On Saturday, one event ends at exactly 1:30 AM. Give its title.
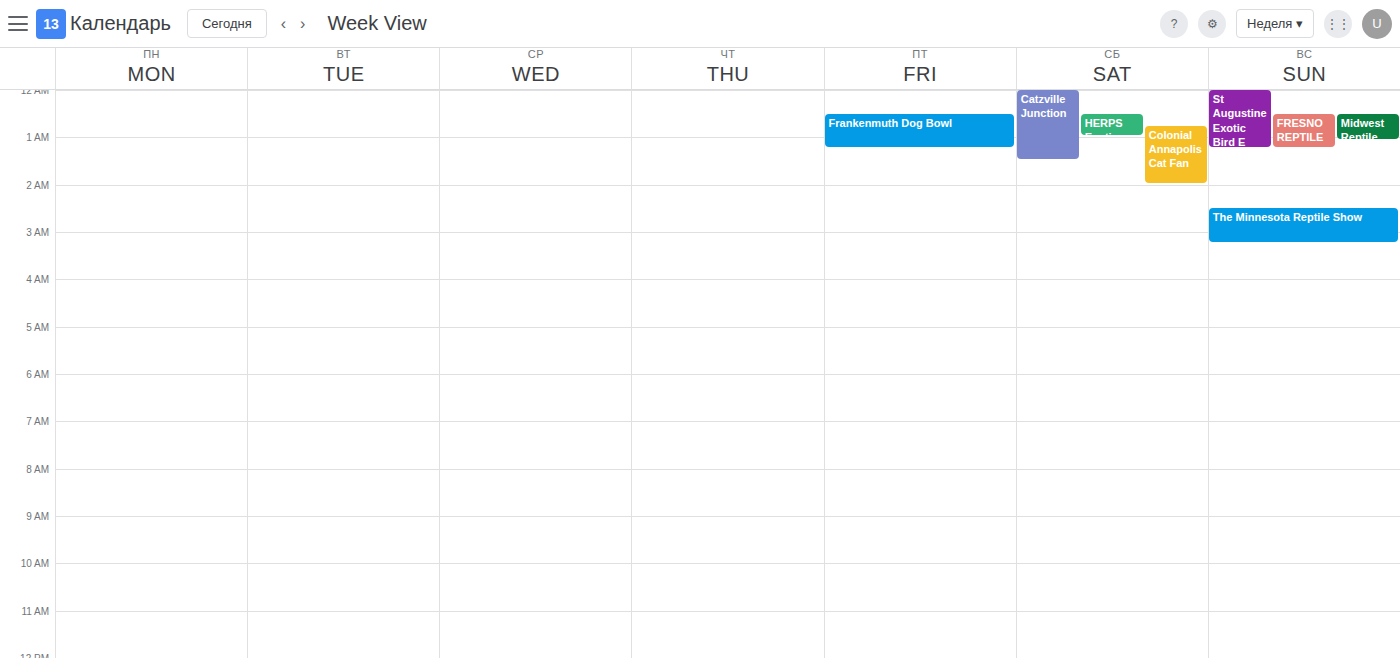
"Catzville Junction"